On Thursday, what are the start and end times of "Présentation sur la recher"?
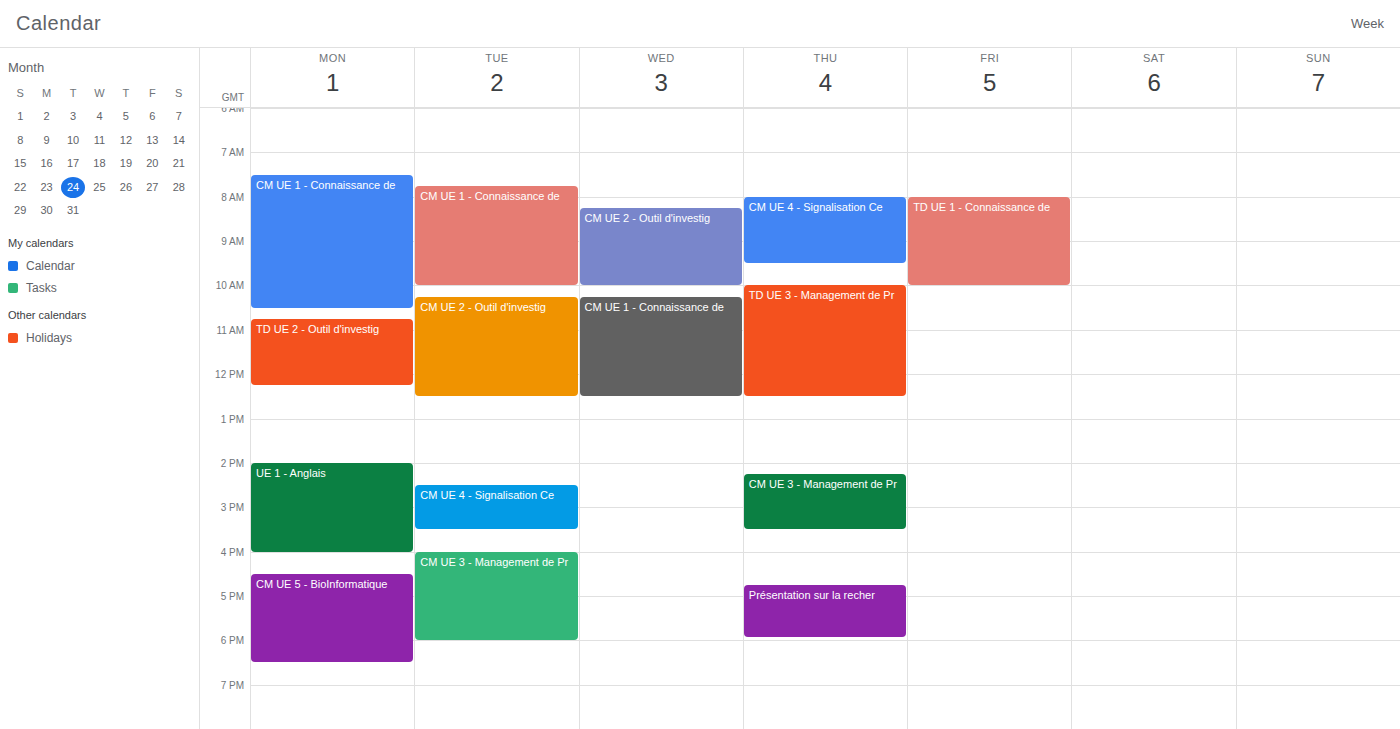
4:45 PM to 5:55 PM